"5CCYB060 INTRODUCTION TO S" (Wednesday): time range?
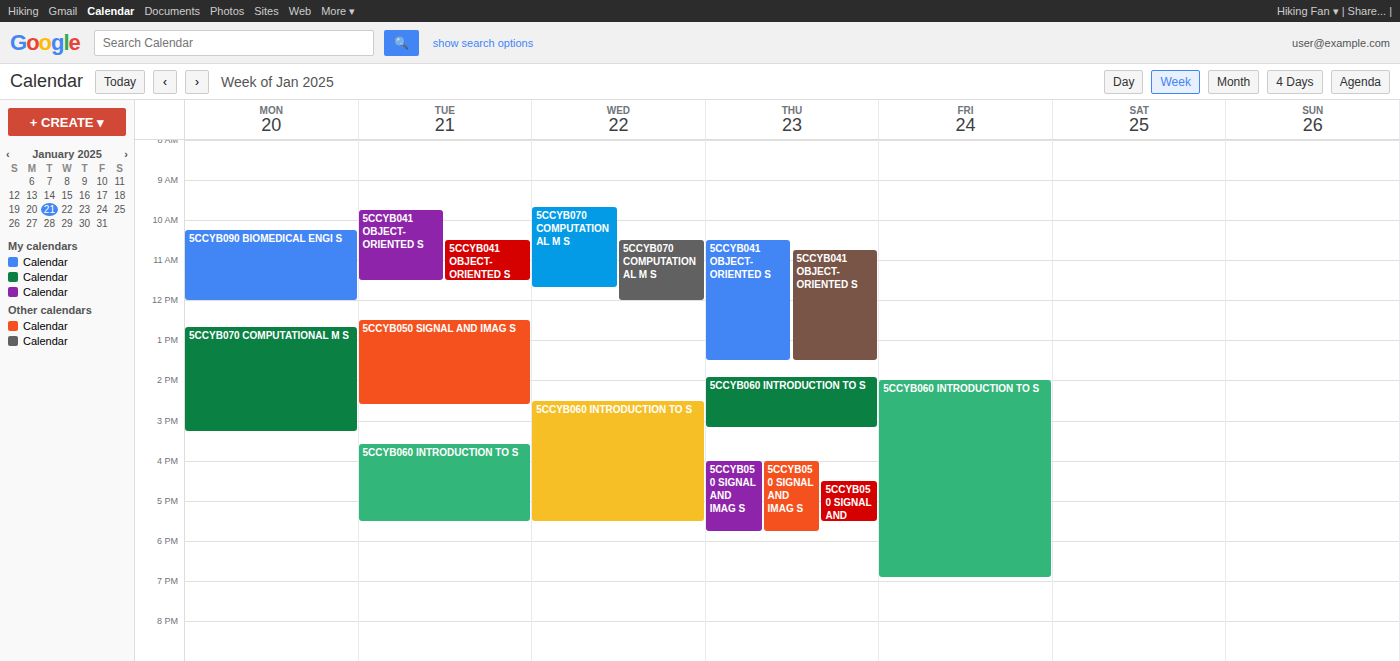
14:30 to 17:30